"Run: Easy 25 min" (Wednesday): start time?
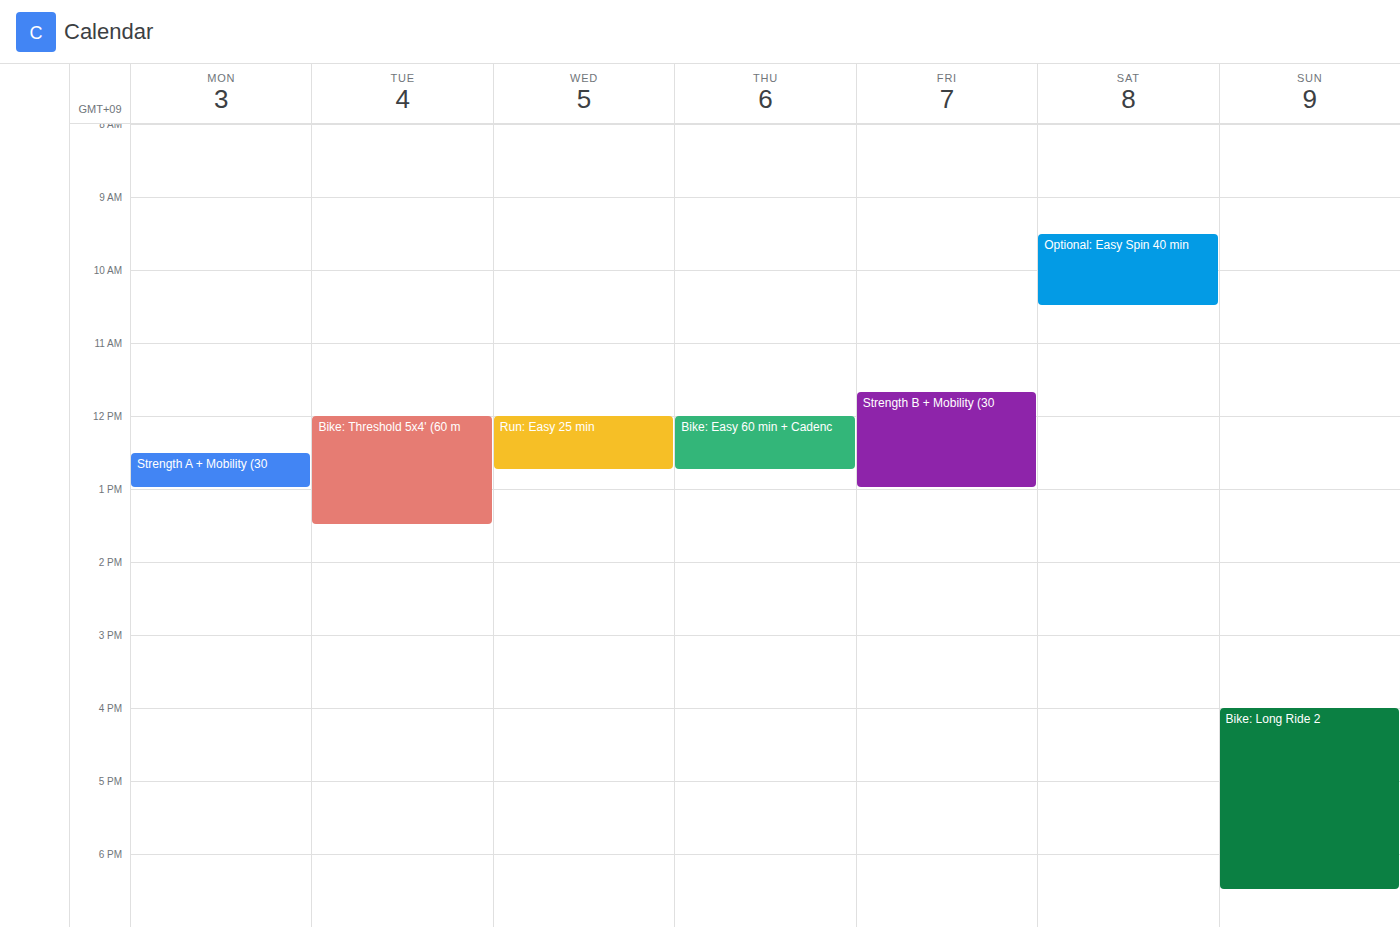
12:00 PM